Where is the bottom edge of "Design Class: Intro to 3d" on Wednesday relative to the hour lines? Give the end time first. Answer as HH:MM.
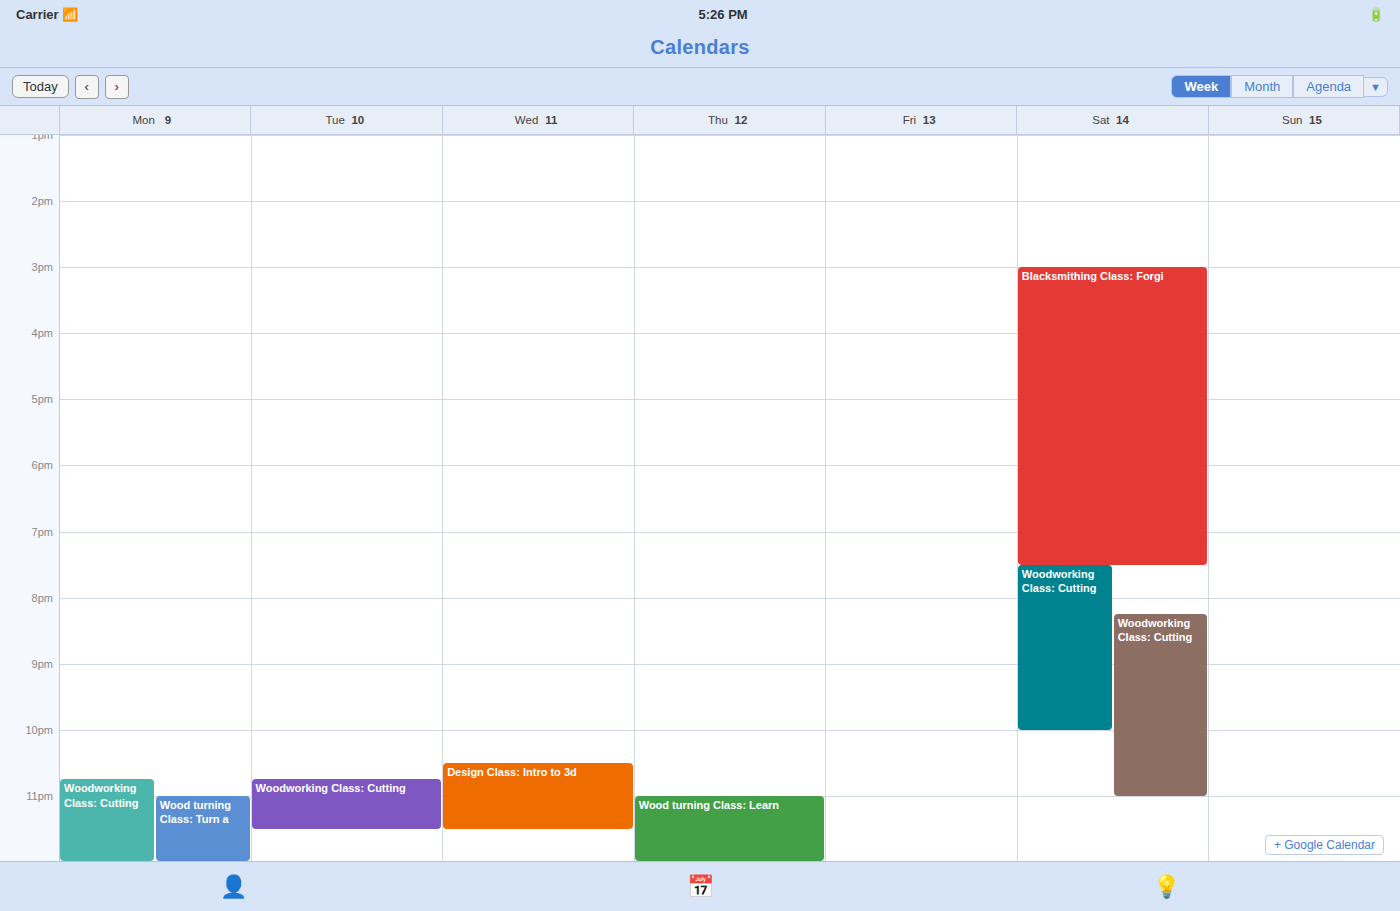
23:30 -- halfway between the 23:00 and 24:00 lines.